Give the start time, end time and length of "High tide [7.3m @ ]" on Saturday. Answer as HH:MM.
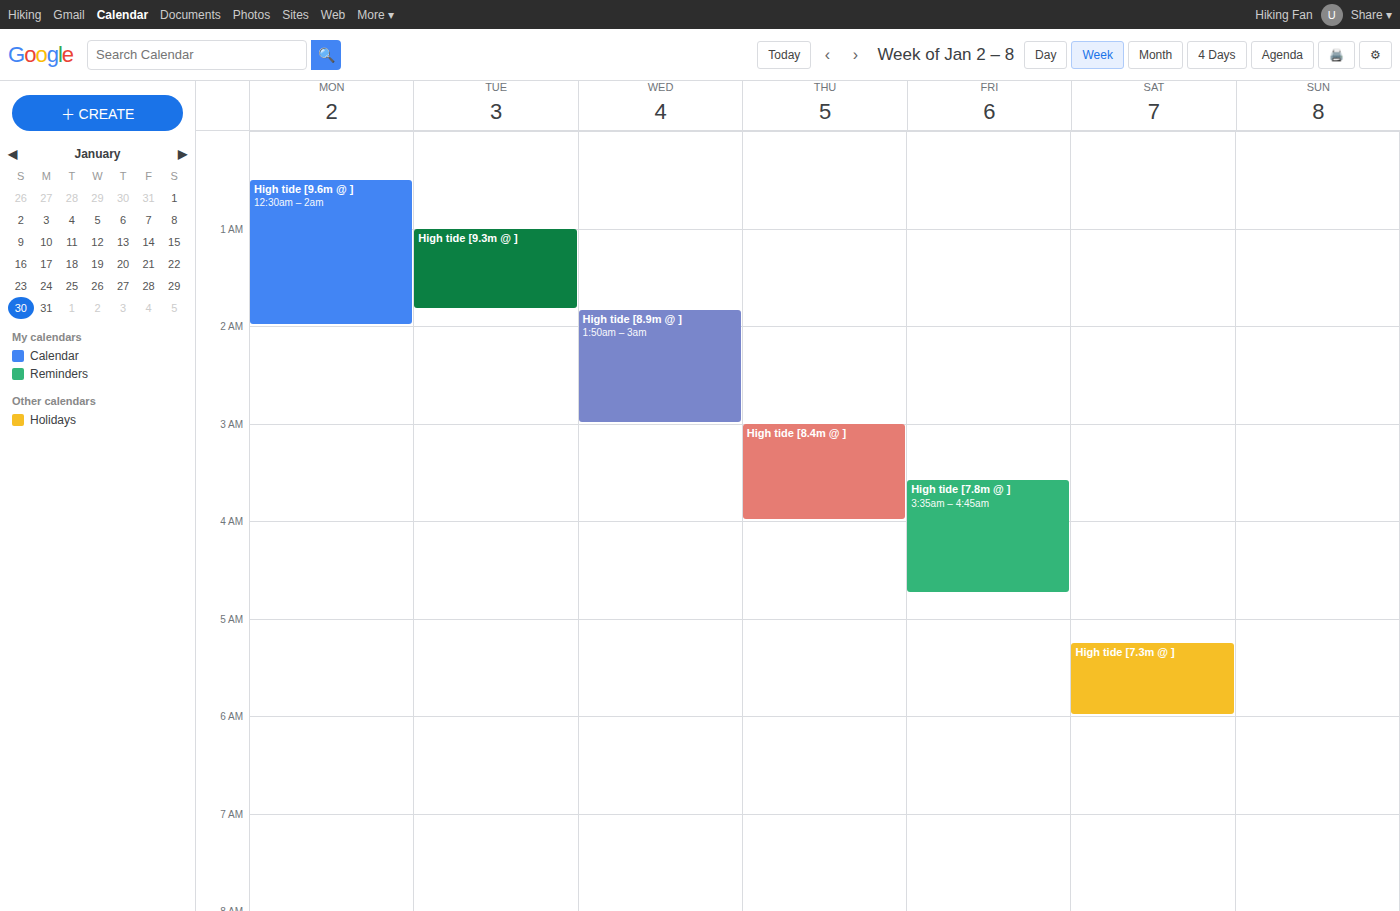
05:15 to 06:00, 45 minutes